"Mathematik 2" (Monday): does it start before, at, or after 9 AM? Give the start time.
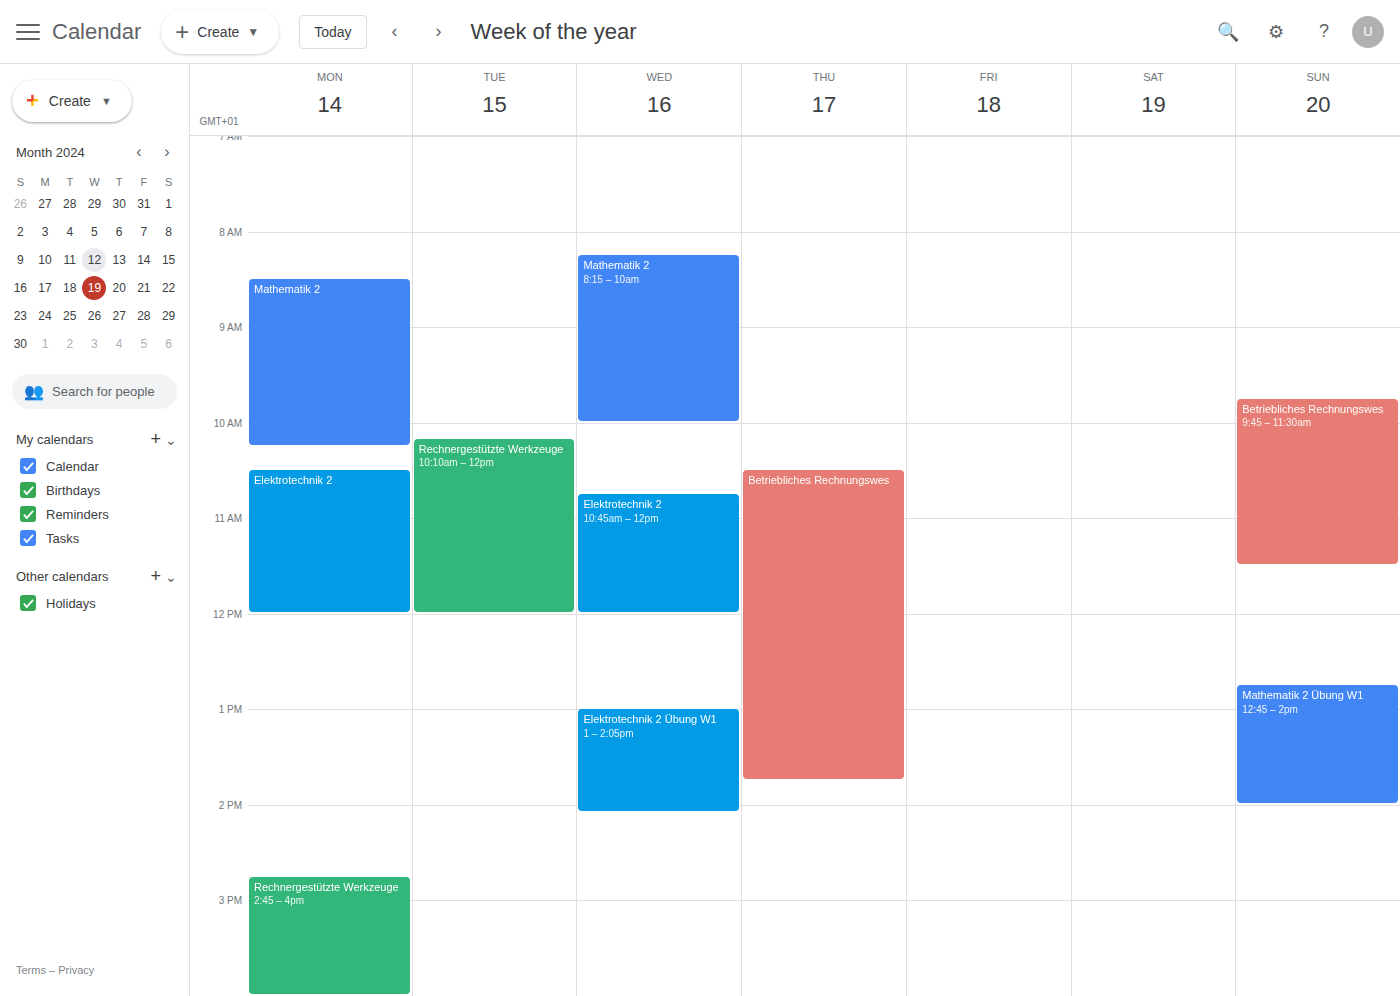
8:30 AM -- before 9 AM, 30 minutes above the 9 AM line.